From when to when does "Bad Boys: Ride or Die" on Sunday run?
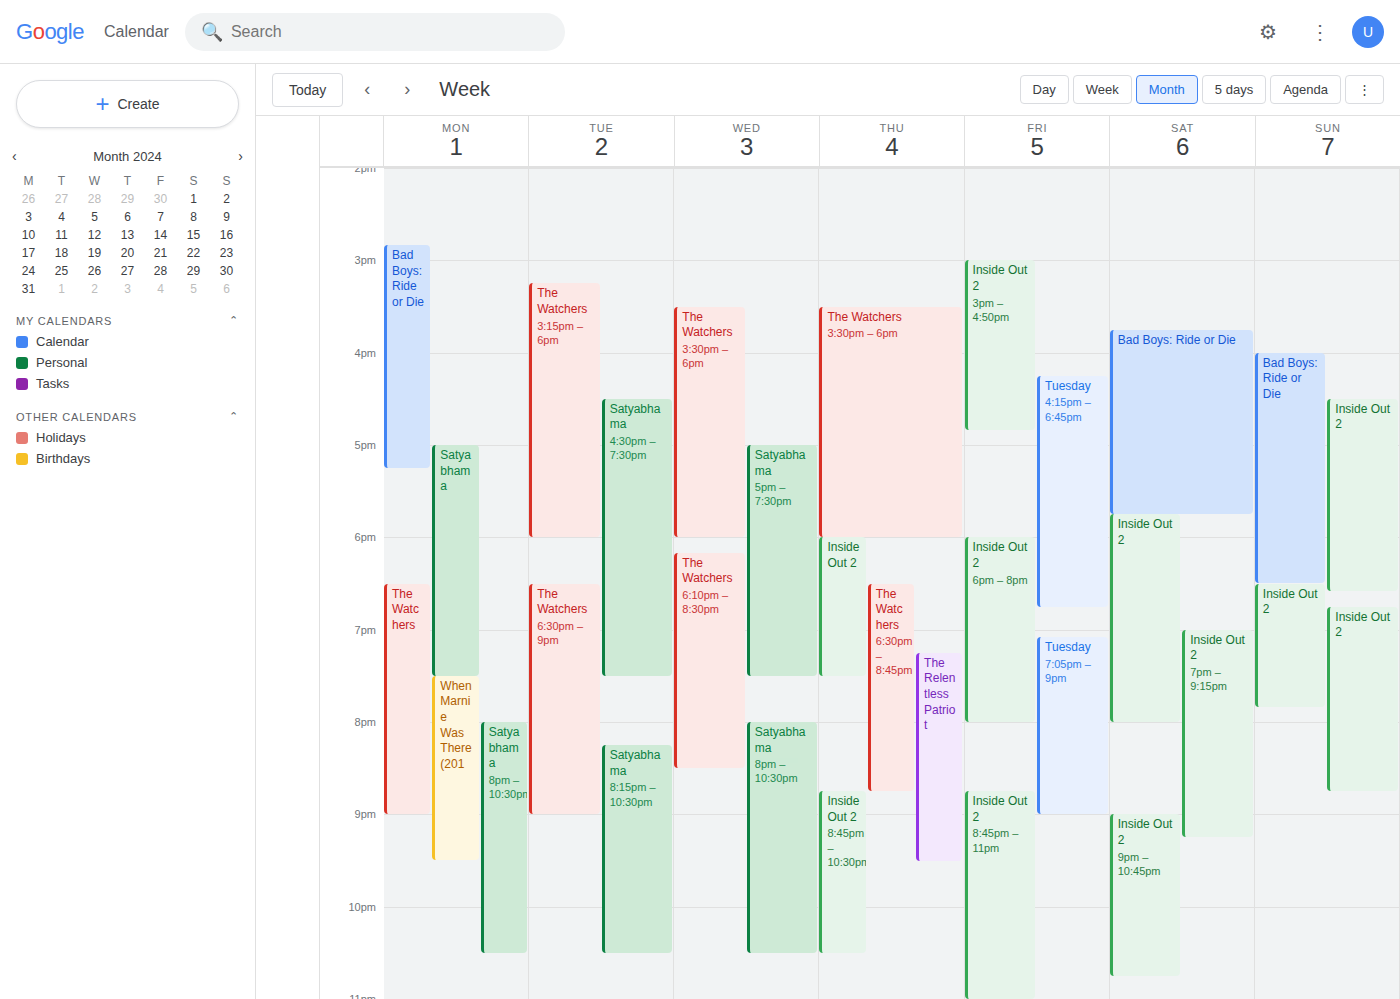
4:00 PM to 6:30 PM